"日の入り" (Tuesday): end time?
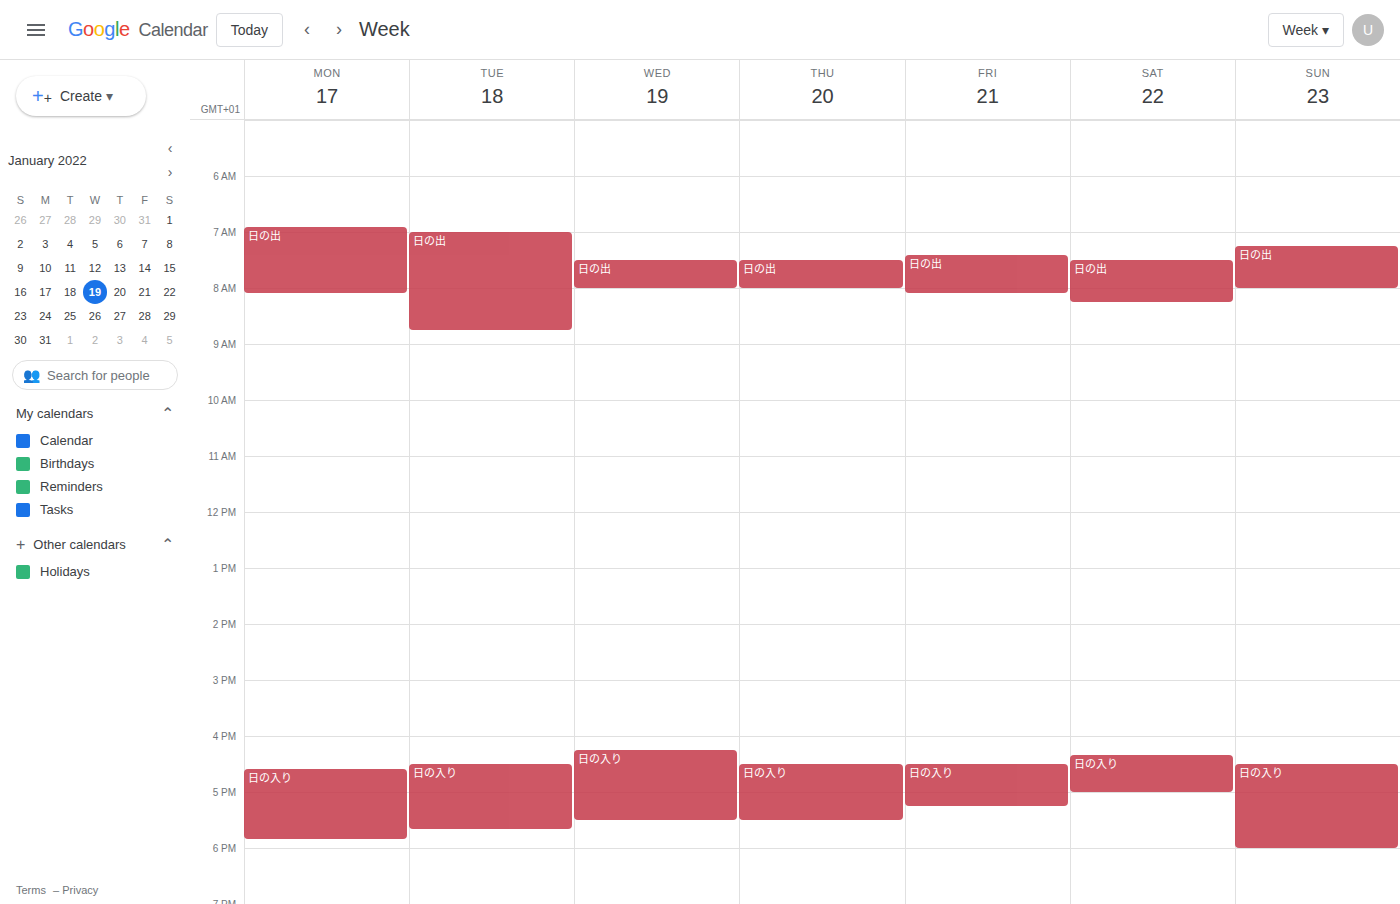
5:40 PM